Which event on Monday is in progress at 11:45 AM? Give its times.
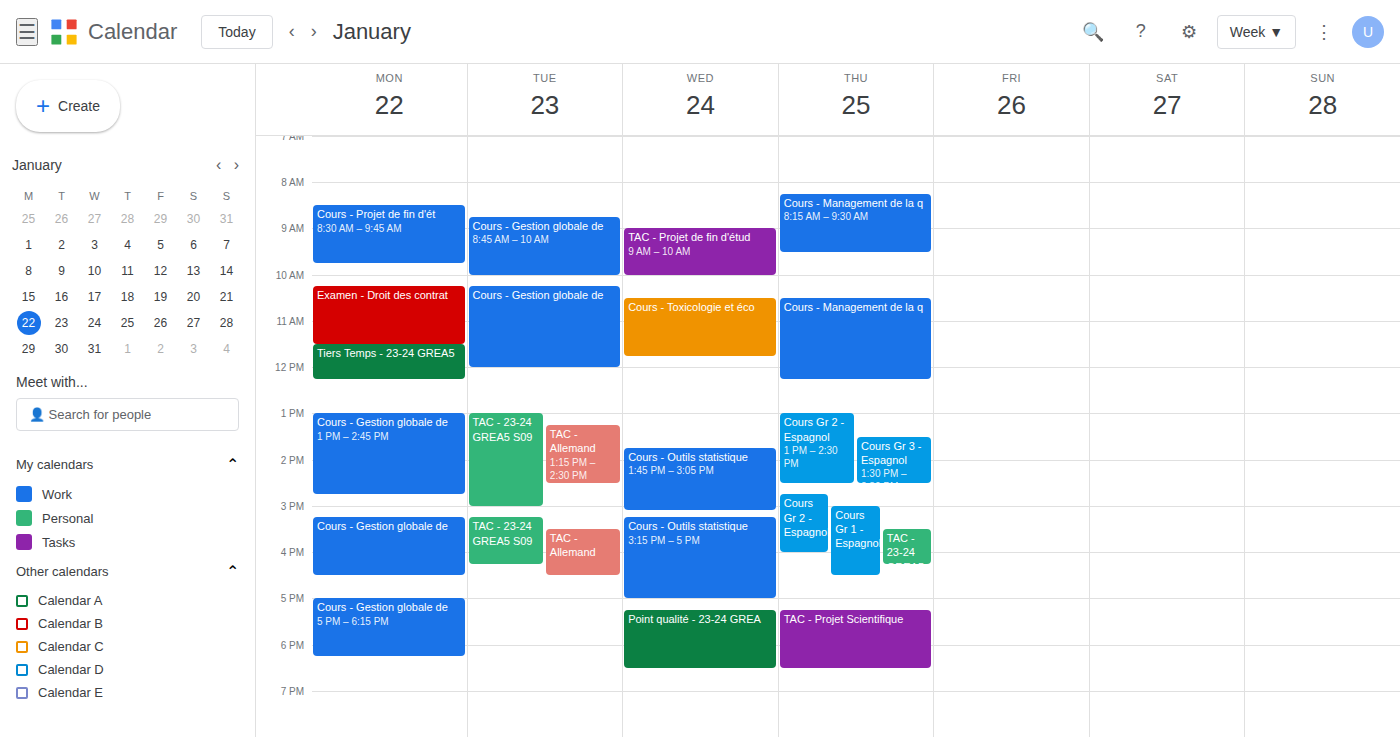
"Tiers Temps - 23-24 GREA5", 11:30 AM to 12:15 PM